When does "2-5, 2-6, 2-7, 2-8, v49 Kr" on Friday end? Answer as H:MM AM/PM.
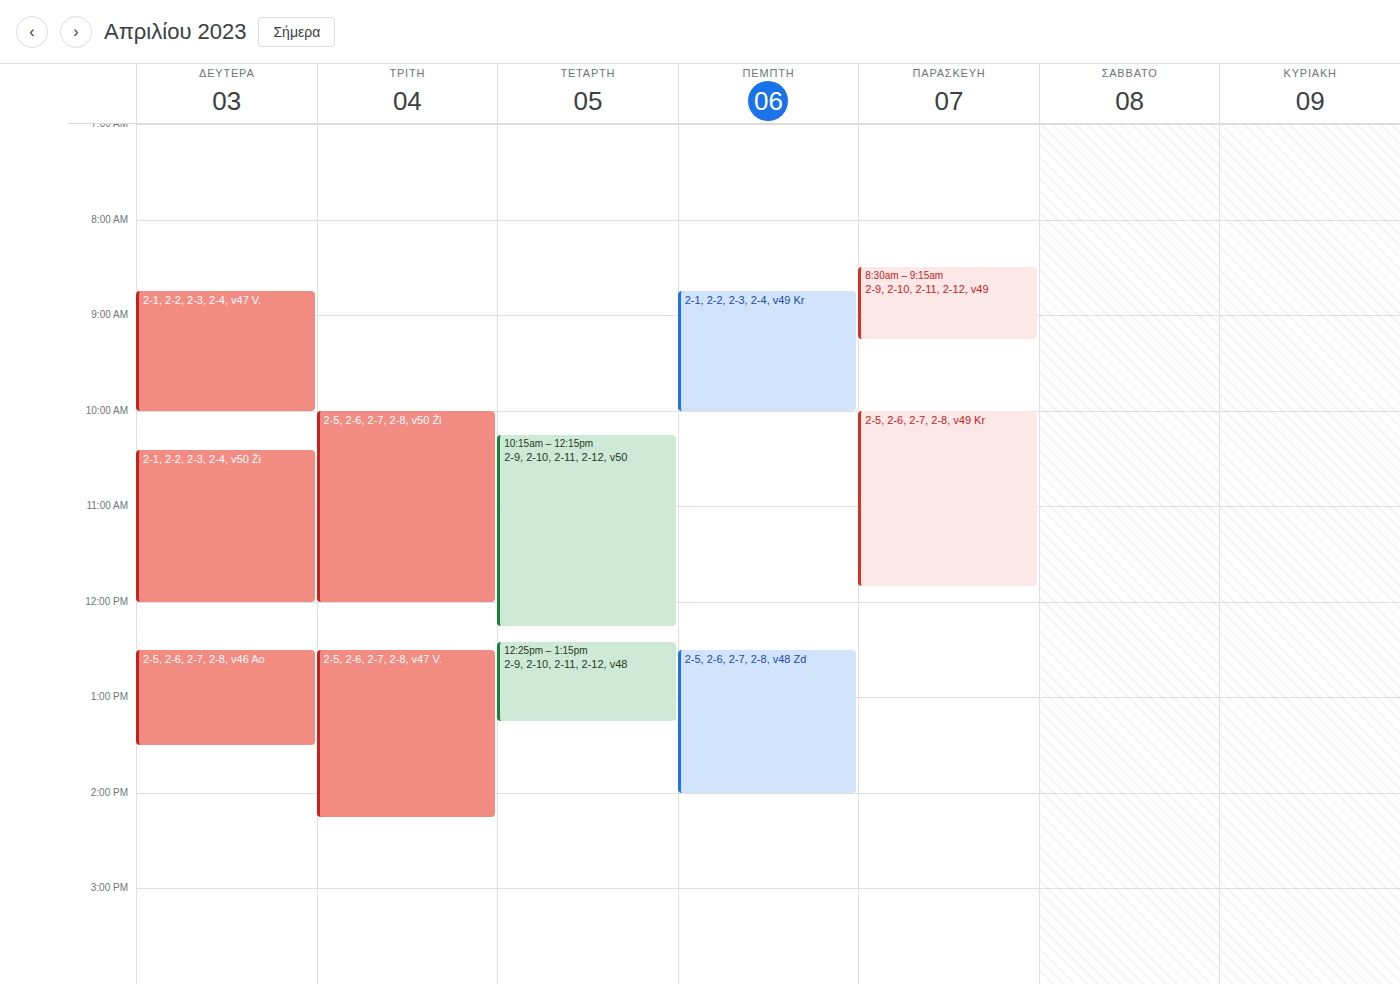
11:50 AM